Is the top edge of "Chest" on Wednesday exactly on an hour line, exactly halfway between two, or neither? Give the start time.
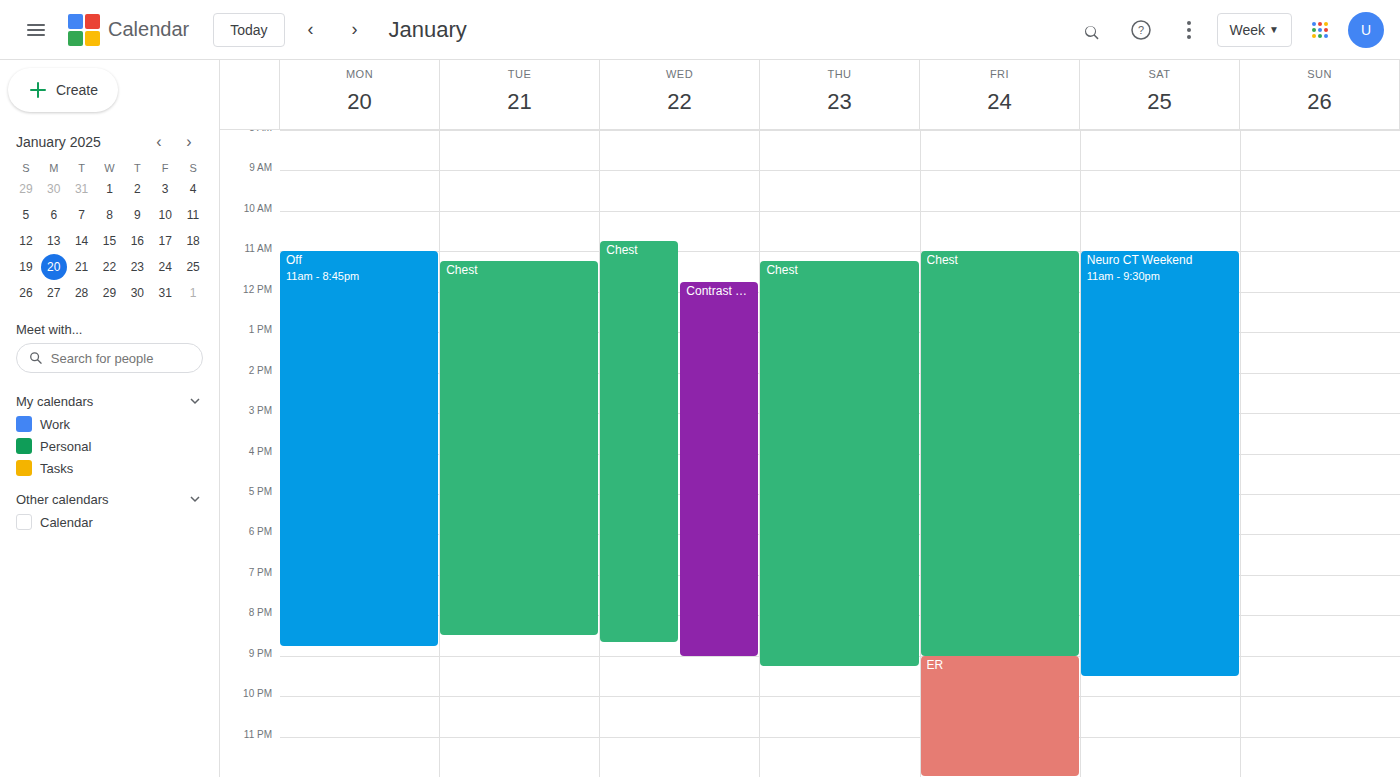
10:45 AM -- neither: three quarters of the way from the 10 AM line to the 11 AM line.